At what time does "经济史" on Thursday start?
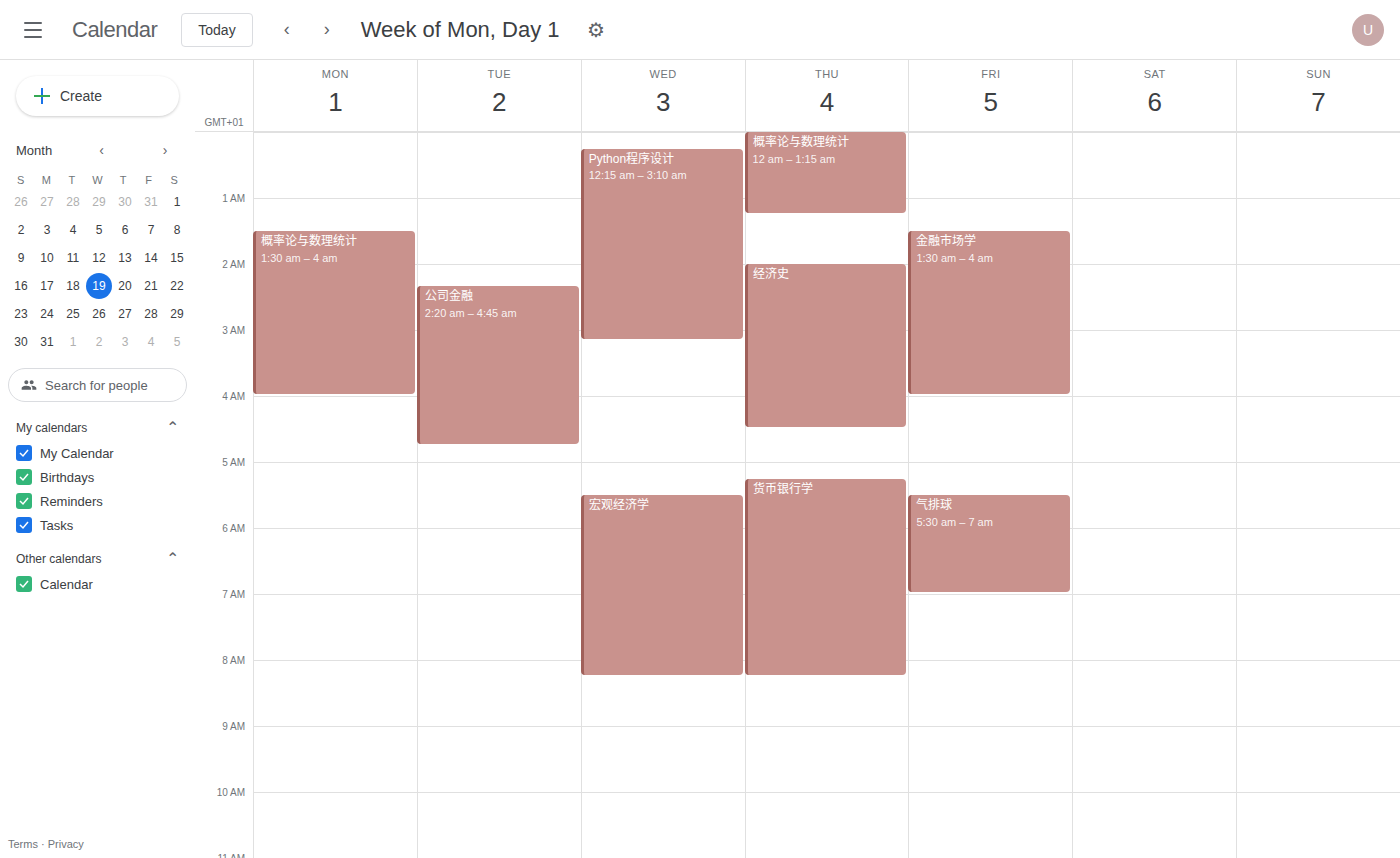
2:00 AM